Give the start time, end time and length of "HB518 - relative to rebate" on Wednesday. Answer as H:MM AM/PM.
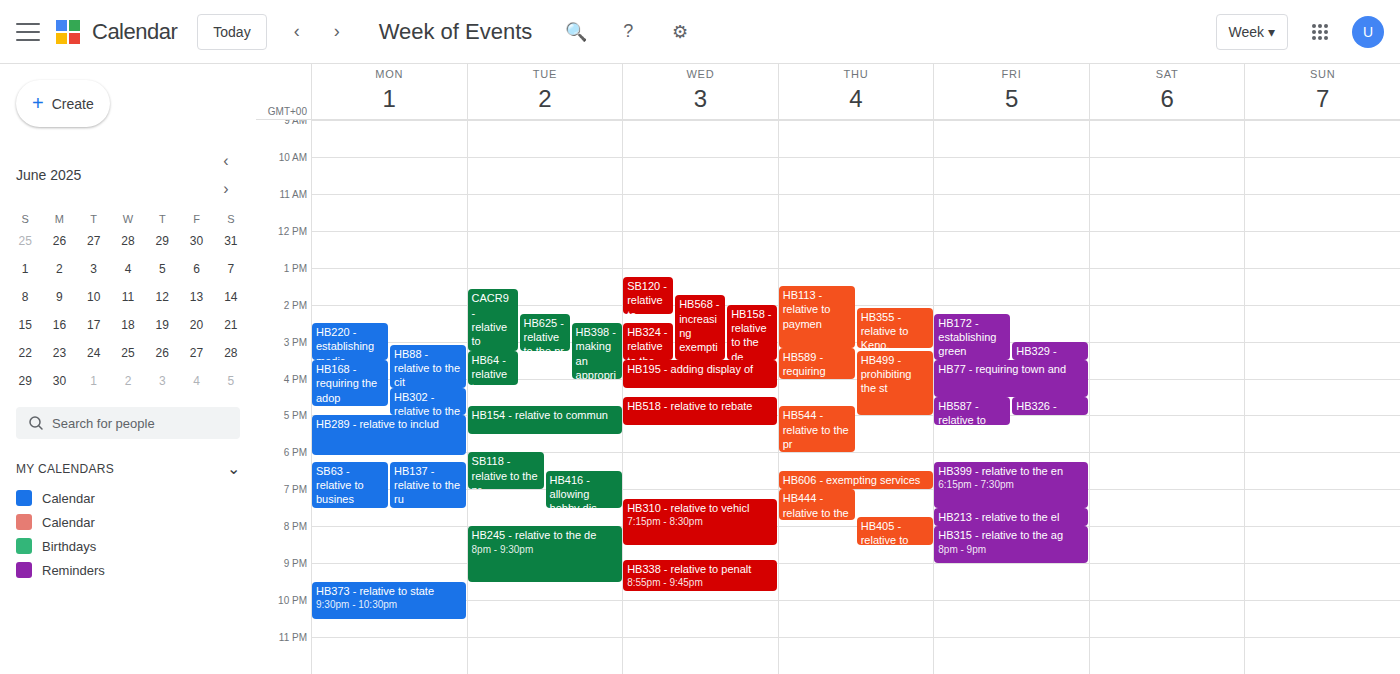
4:30 PM to 5:15 PM, 45 minutes